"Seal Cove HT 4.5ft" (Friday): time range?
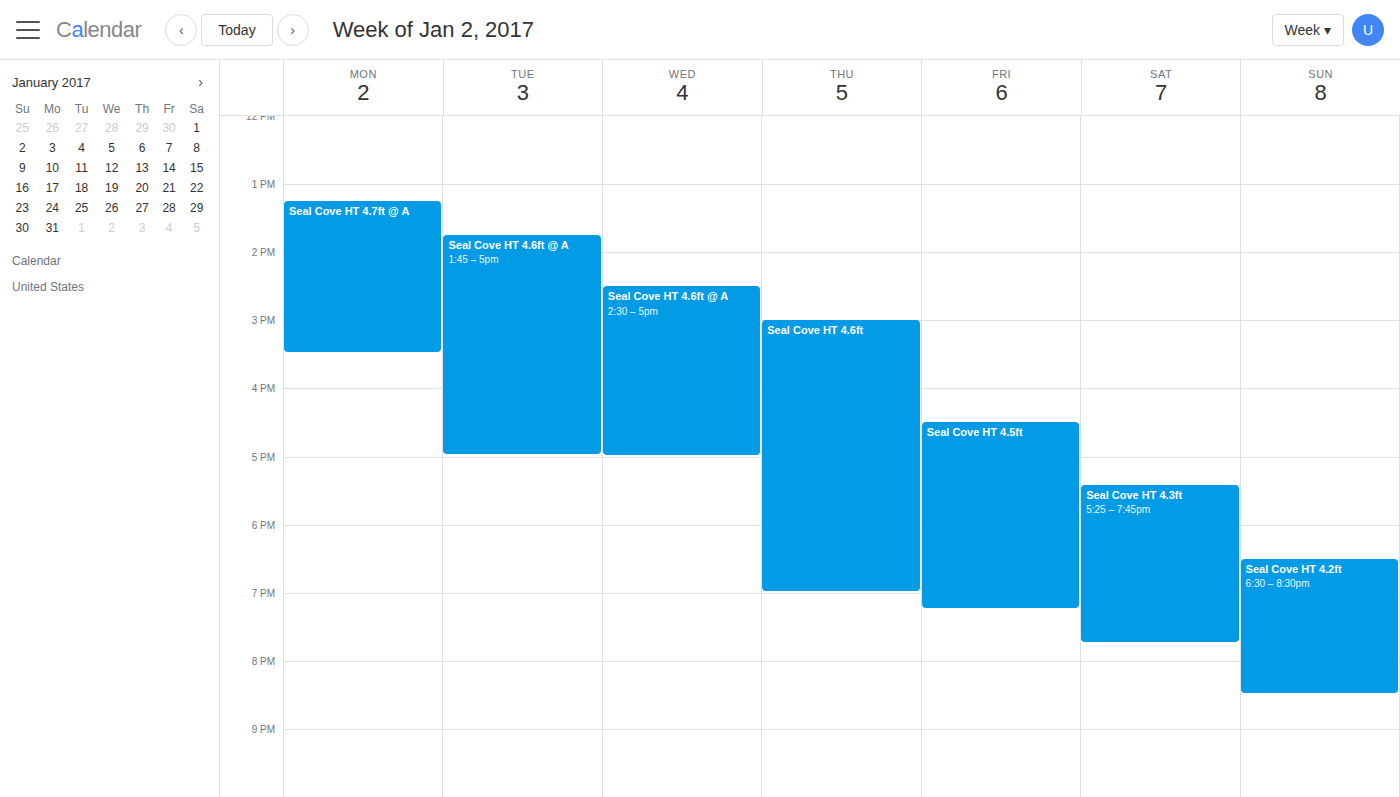
4:30 PM to 7:15 PM